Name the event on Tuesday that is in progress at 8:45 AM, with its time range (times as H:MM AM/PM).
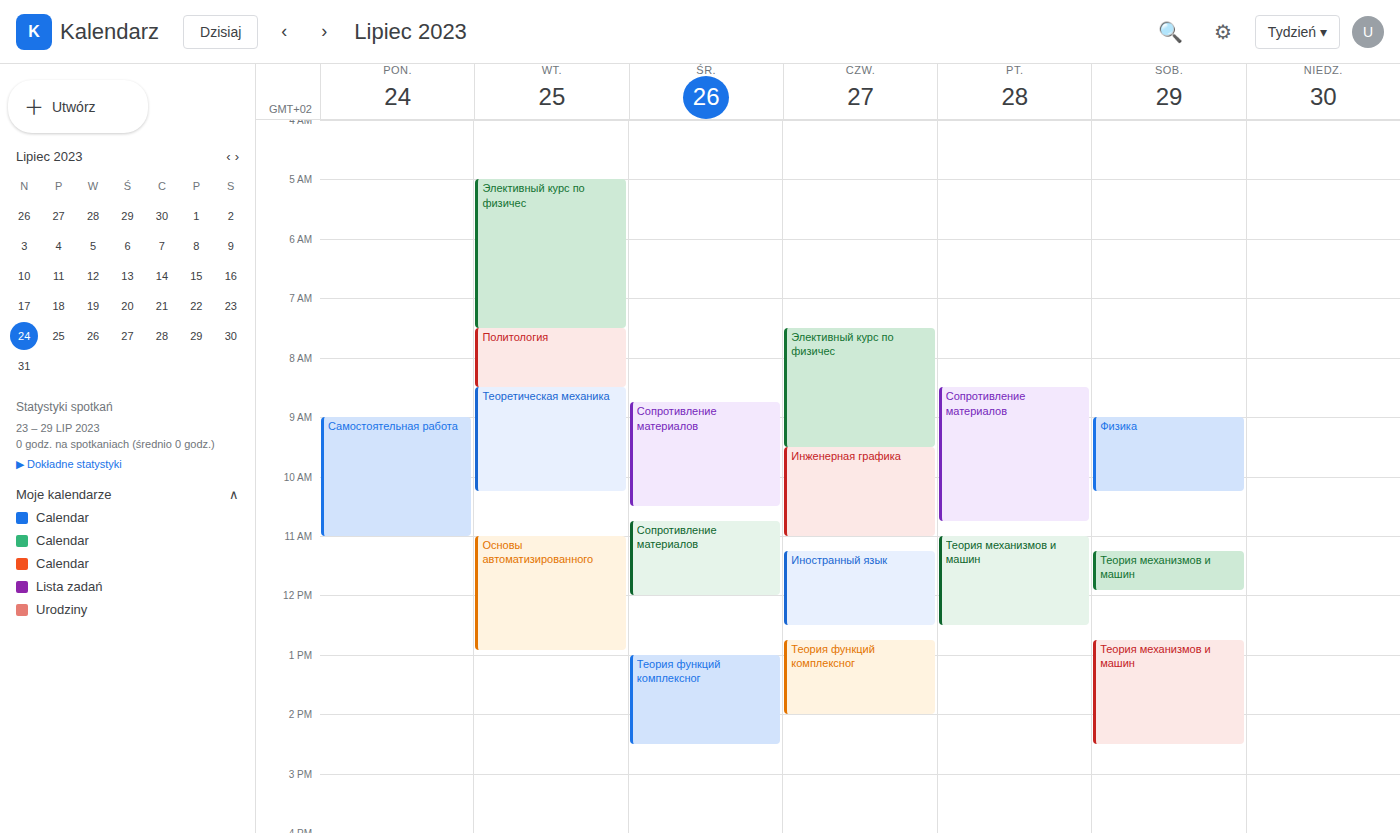
"Теоретическая механика", 8:30 AM to 10:15 AM